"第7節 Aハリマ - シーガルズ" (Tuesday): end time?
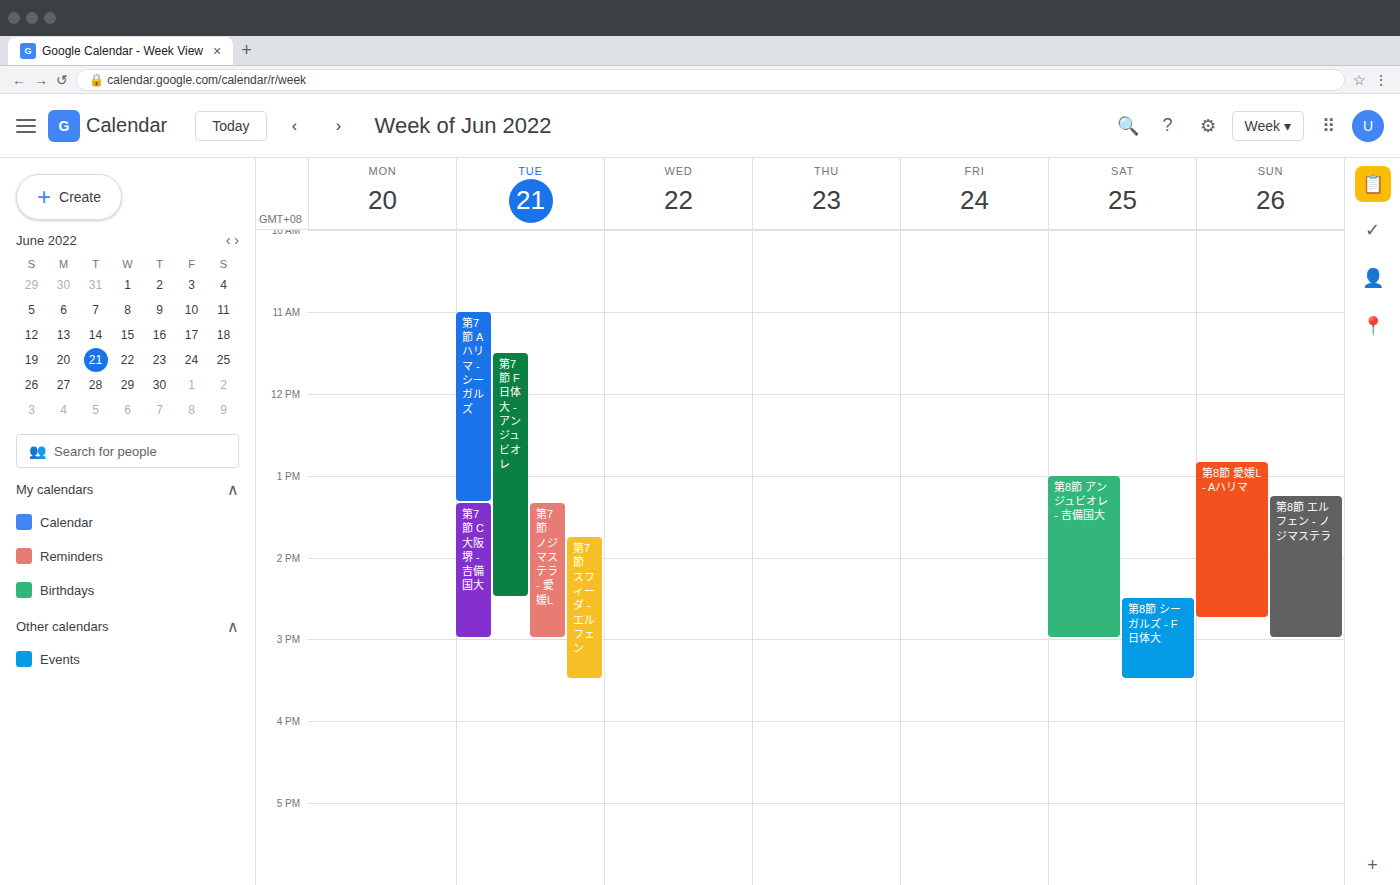
13:20